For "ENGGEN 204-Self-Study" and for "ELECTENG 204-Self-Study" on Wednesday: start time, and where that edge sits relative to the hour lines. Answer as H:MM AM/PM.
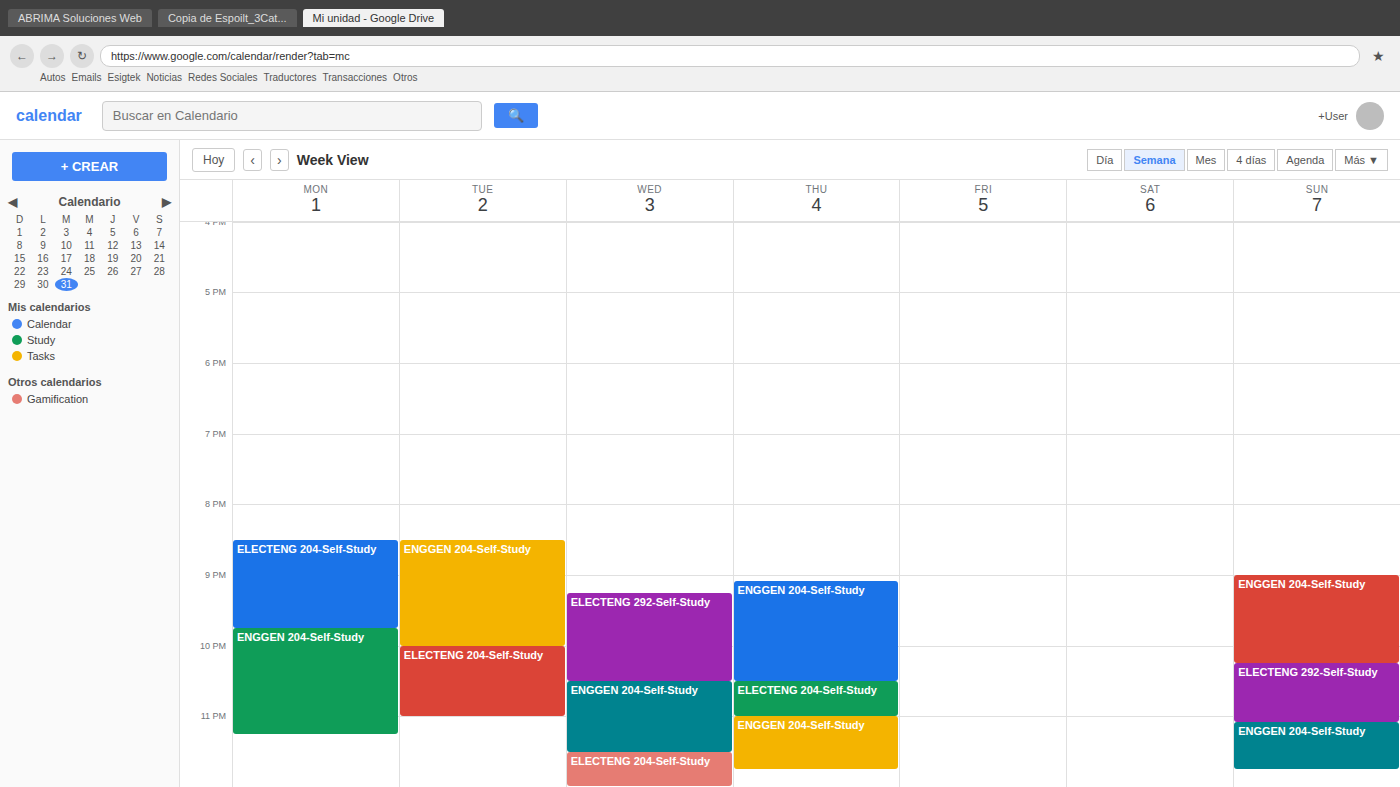
"ENGGEN 204-Self-Study": 10:30 PM, halfway between the 10 PM and 11 PM lines. "ELECTENG 204-Self-Study": 11:30 PM, halfway between the 11 PM and 12 AM lines.